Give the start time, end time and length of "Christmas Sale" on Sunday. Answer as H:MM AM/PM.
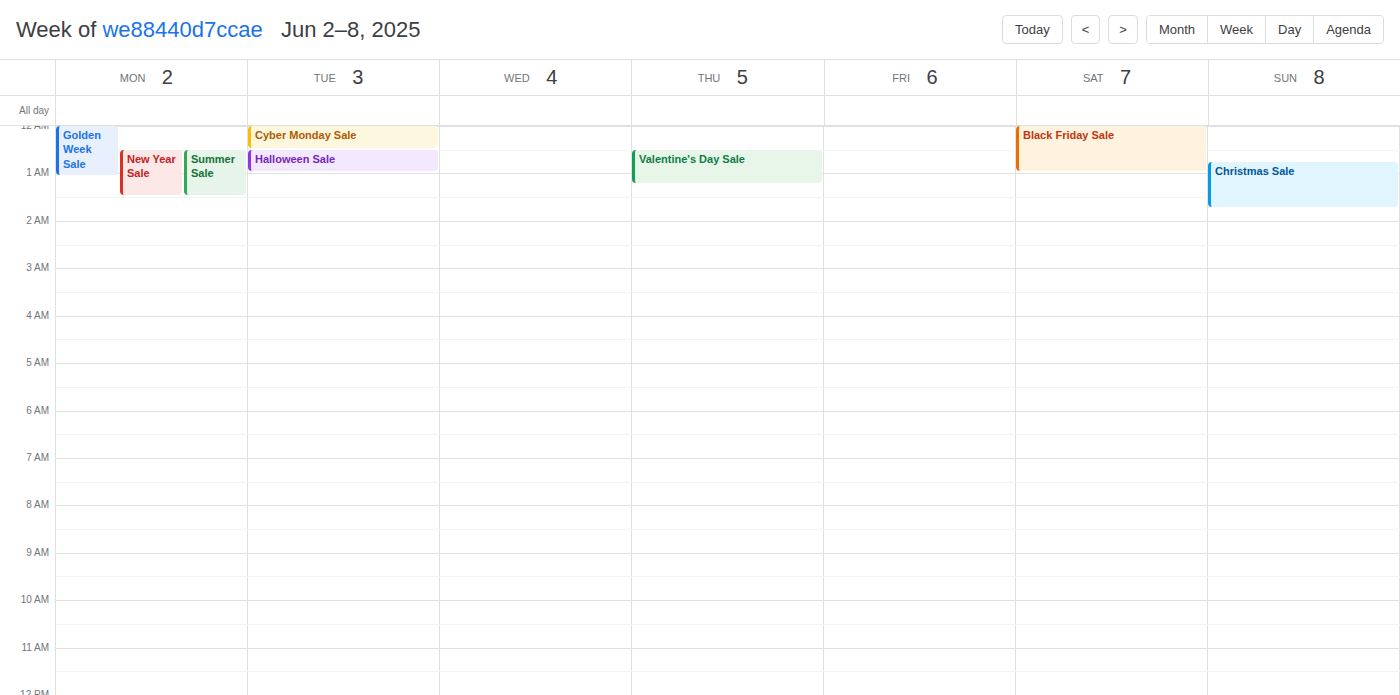
12:45 AM to 1:45 AM, 1 hour